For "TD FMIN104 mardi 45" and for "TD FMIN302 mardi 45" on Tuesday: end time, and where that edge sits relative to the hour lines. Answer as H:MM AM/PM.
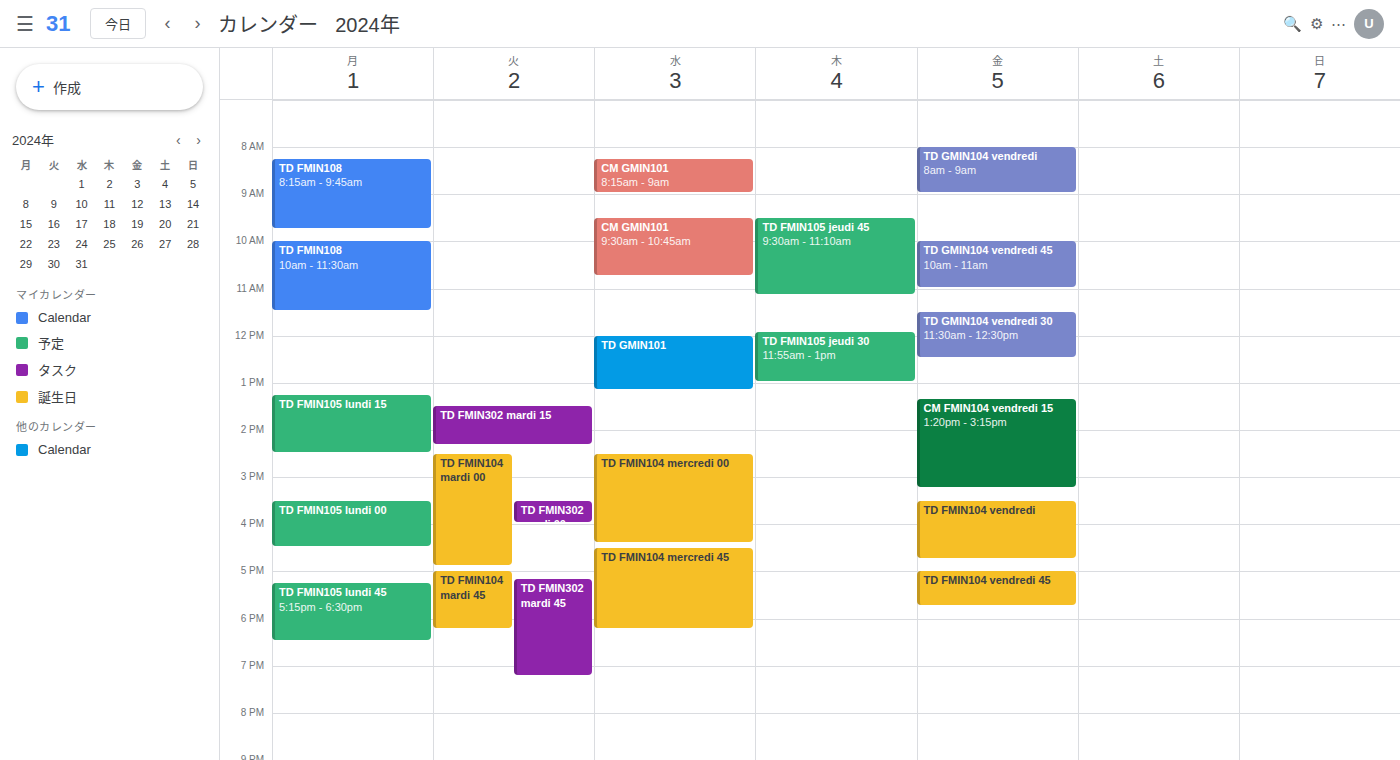
"TD FMIN104 mardi 45": 6:15 PM, neither: a quarter of the way from the 6 PM line to the 7 PM line. "TD FMIN302 mardi 45": 7:15 PM, neither: a quarter of the way from the 7 PM line to the 8 PM line.